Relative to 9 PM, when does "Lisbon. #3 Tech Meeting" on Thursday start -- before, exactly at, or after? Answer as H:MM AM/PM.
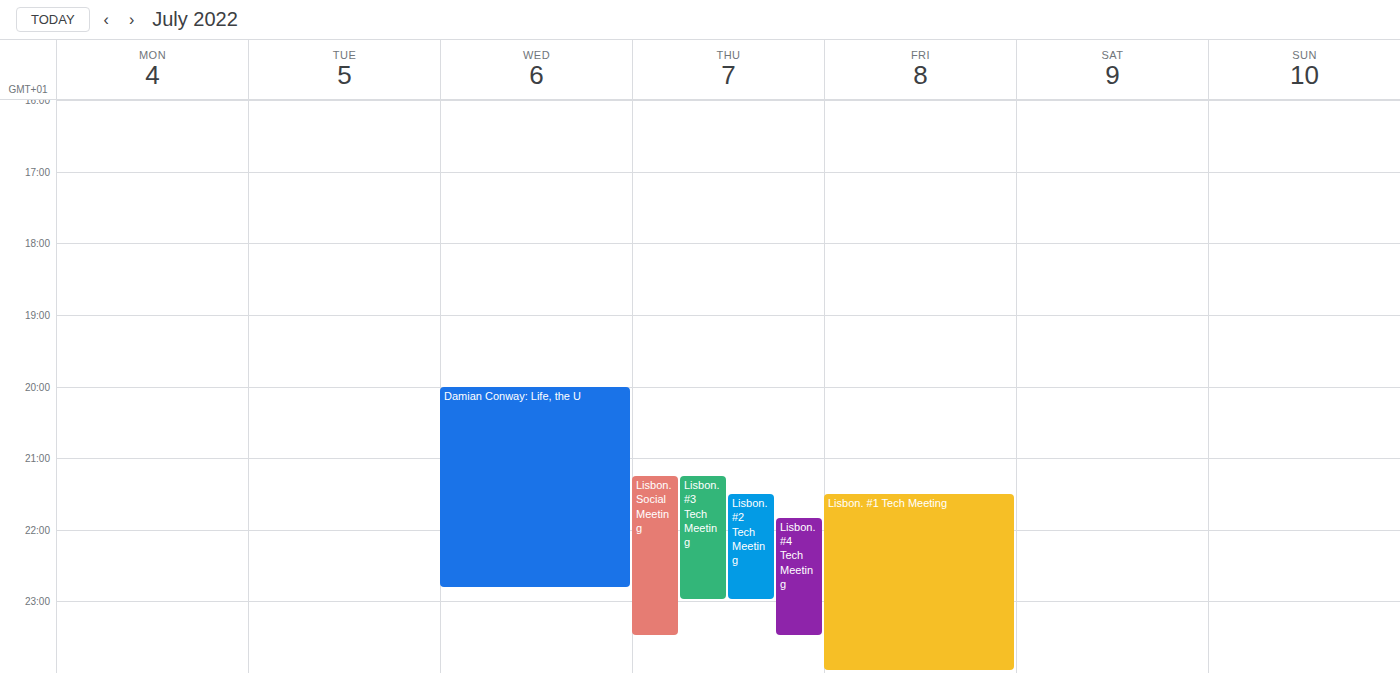
9:15 PM -- after 9 PM, 15 minutes below the 9 PM line.